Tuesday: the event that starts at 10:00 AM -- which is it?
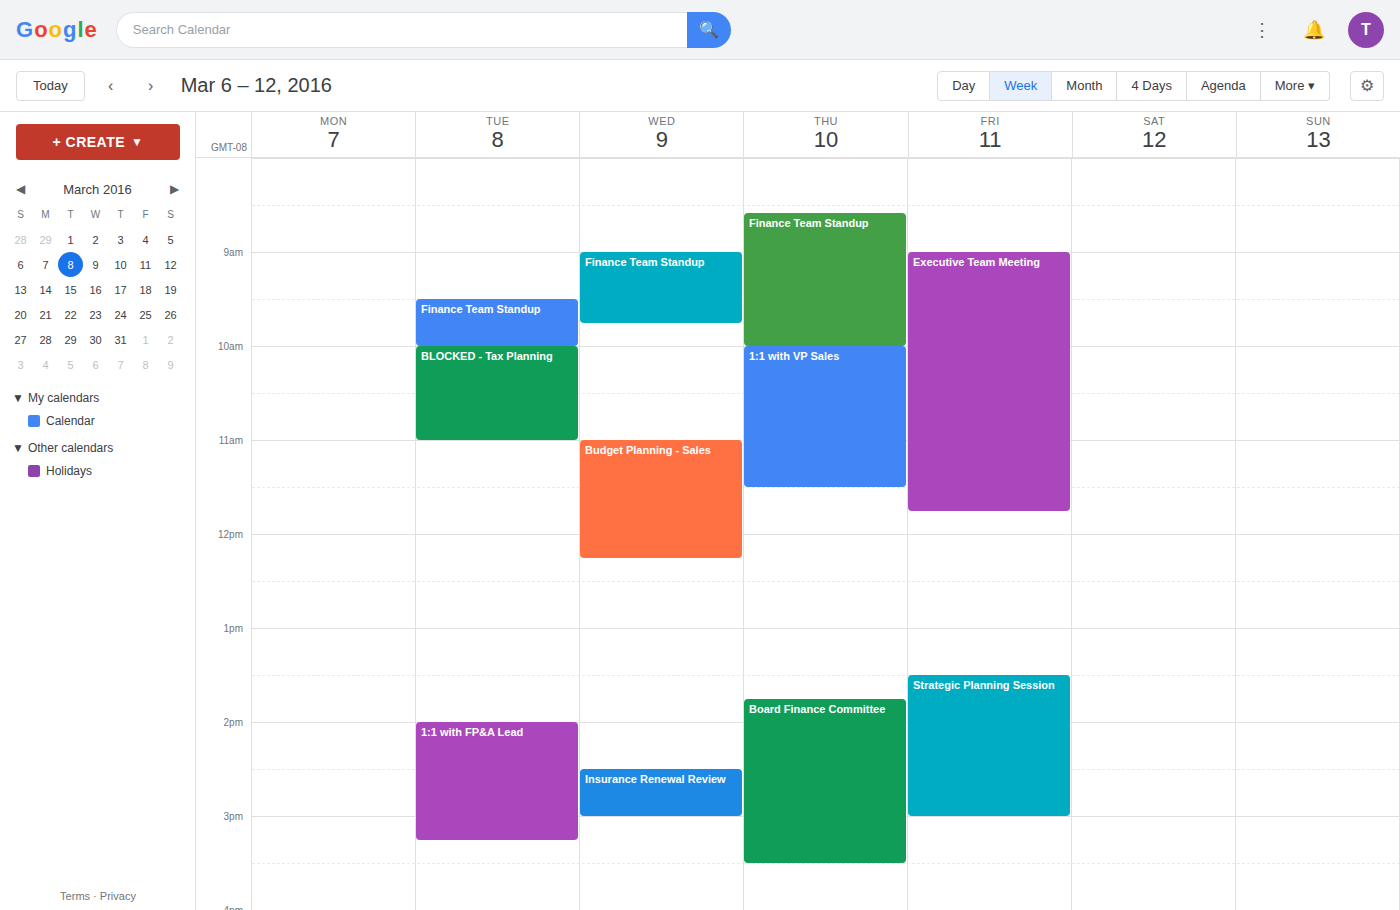
"BLOCKED - Tax Planning"